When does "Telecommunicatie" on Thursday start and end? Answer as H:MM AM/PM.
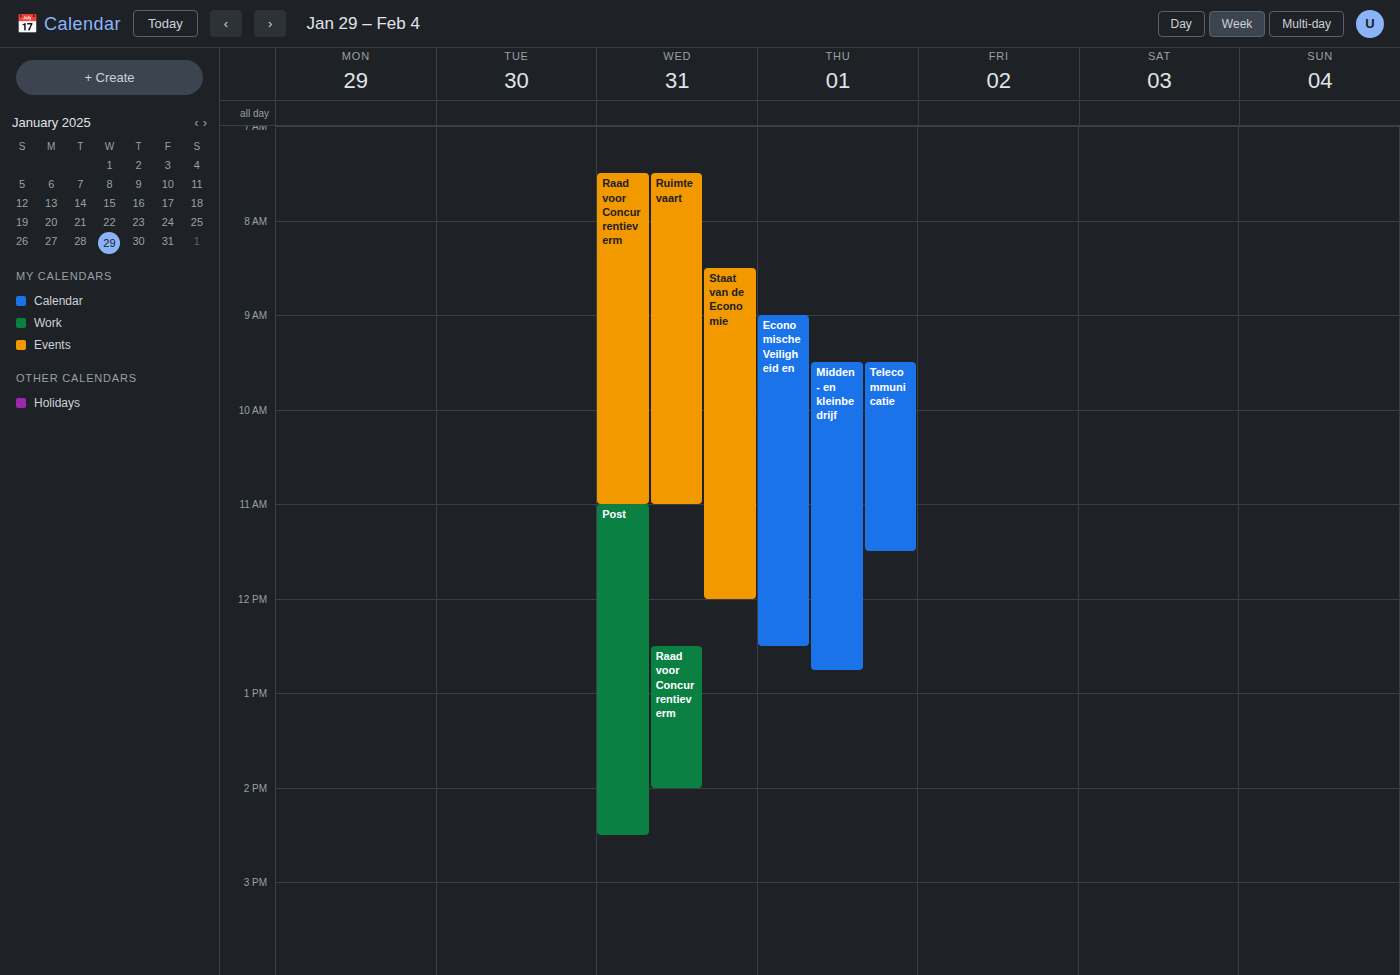
9:30 AM to 11:30 AM